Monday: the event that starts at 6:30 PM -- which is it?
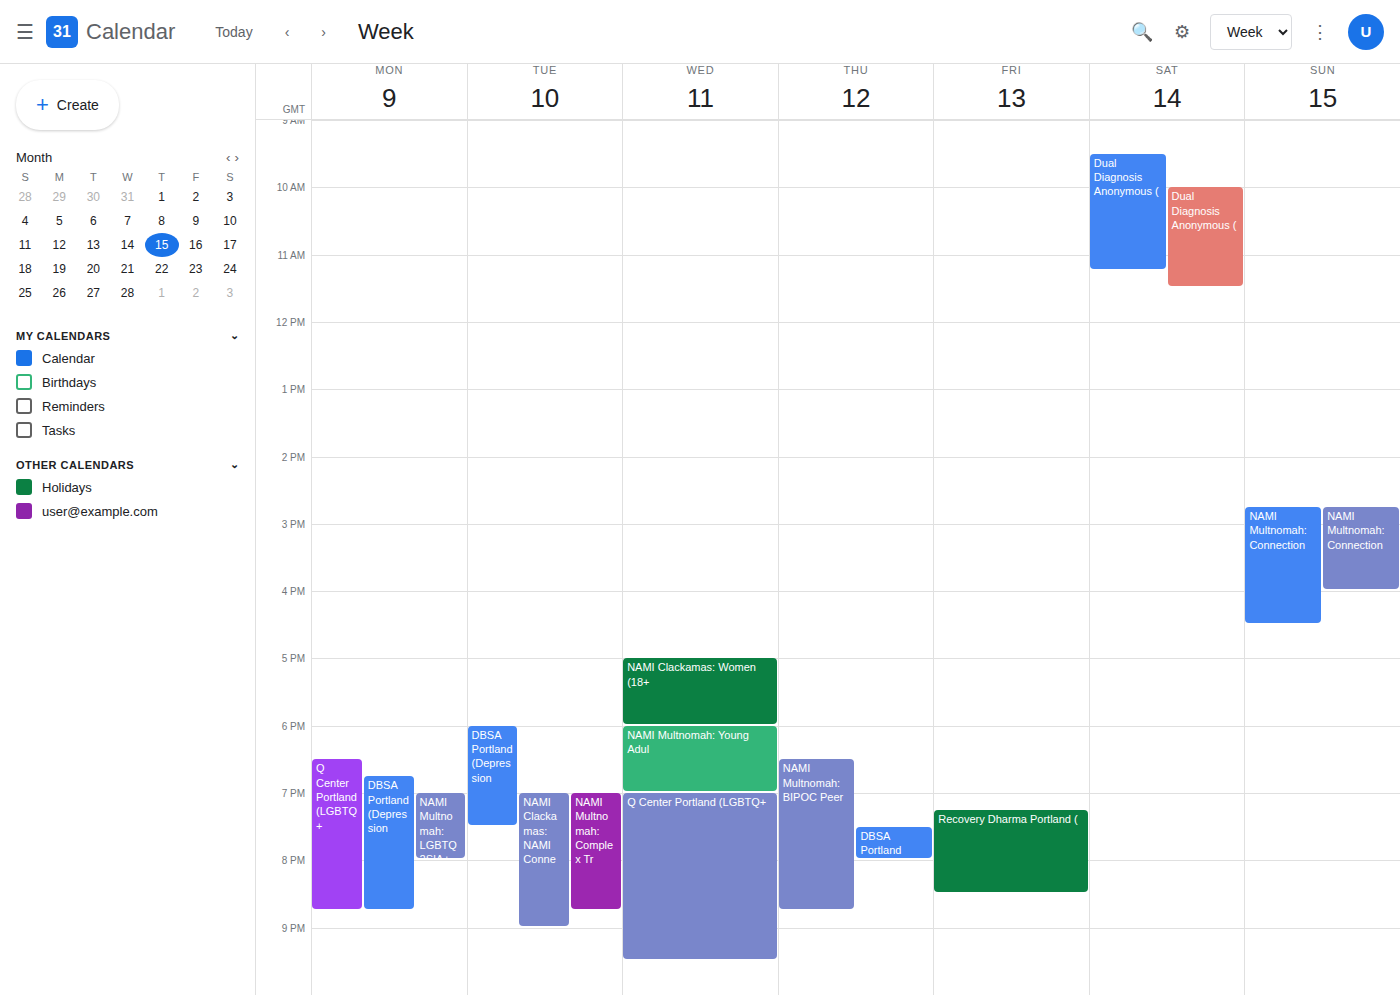
"Q Center Portland (LGBTQ+"